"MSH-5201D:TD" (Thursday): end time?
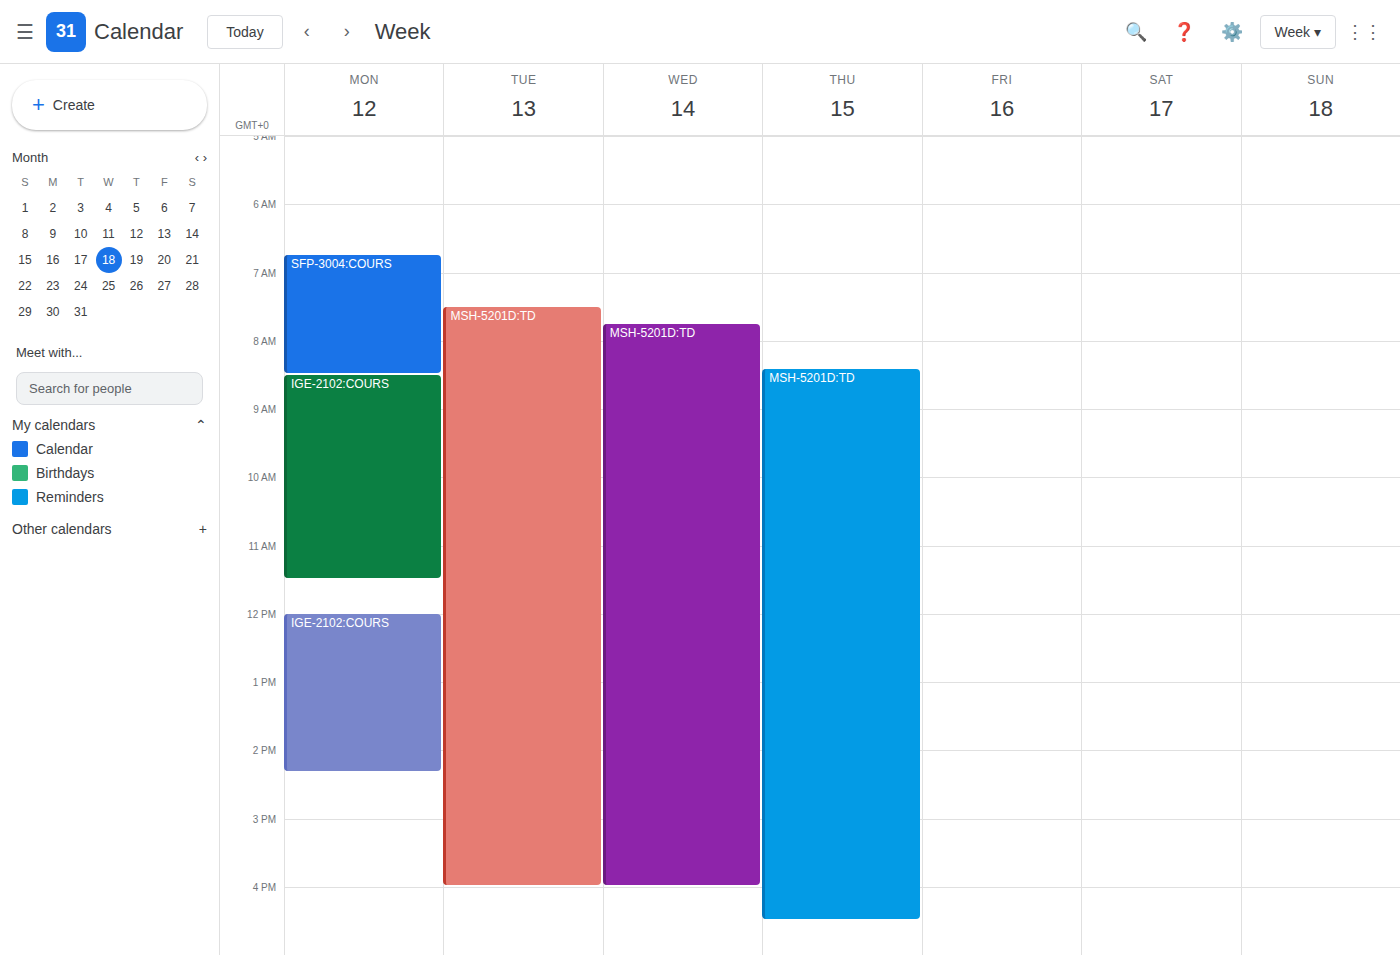
4:30 PM